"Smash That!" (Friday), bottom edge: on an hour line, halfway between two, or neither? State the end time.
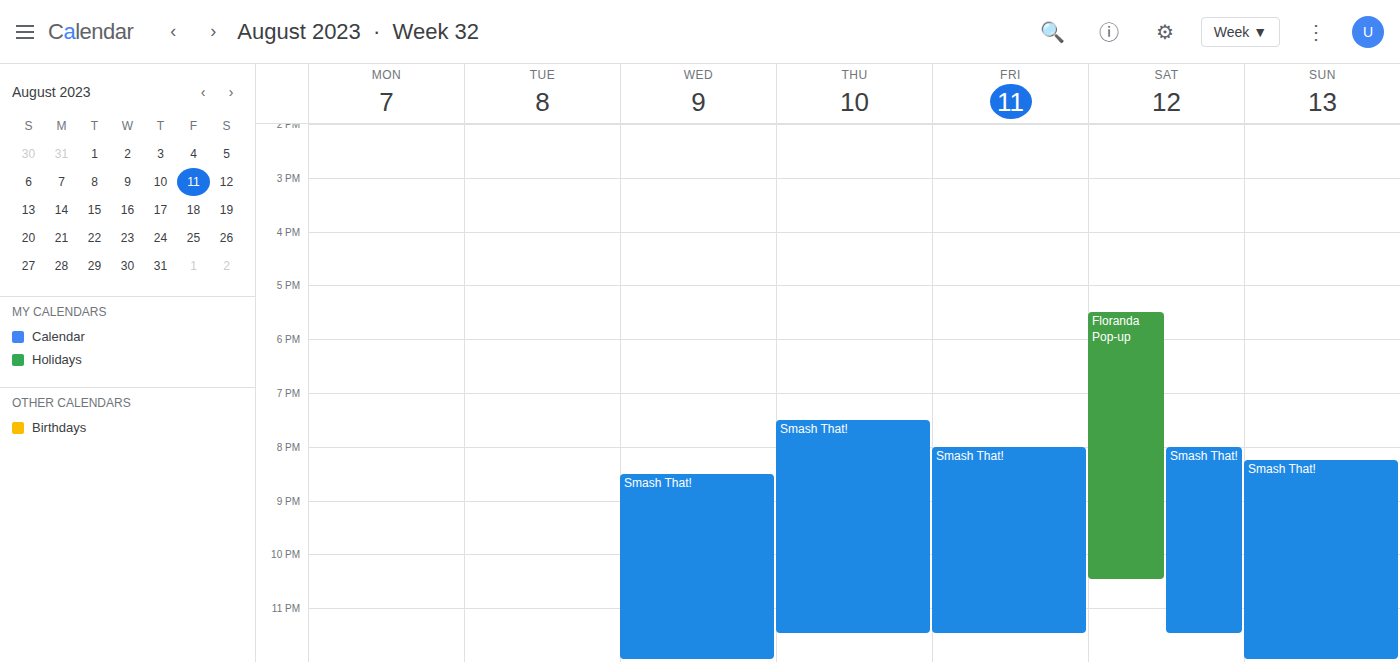
11:30 PM -- halfway between the 11 PM and 12 AM lines.